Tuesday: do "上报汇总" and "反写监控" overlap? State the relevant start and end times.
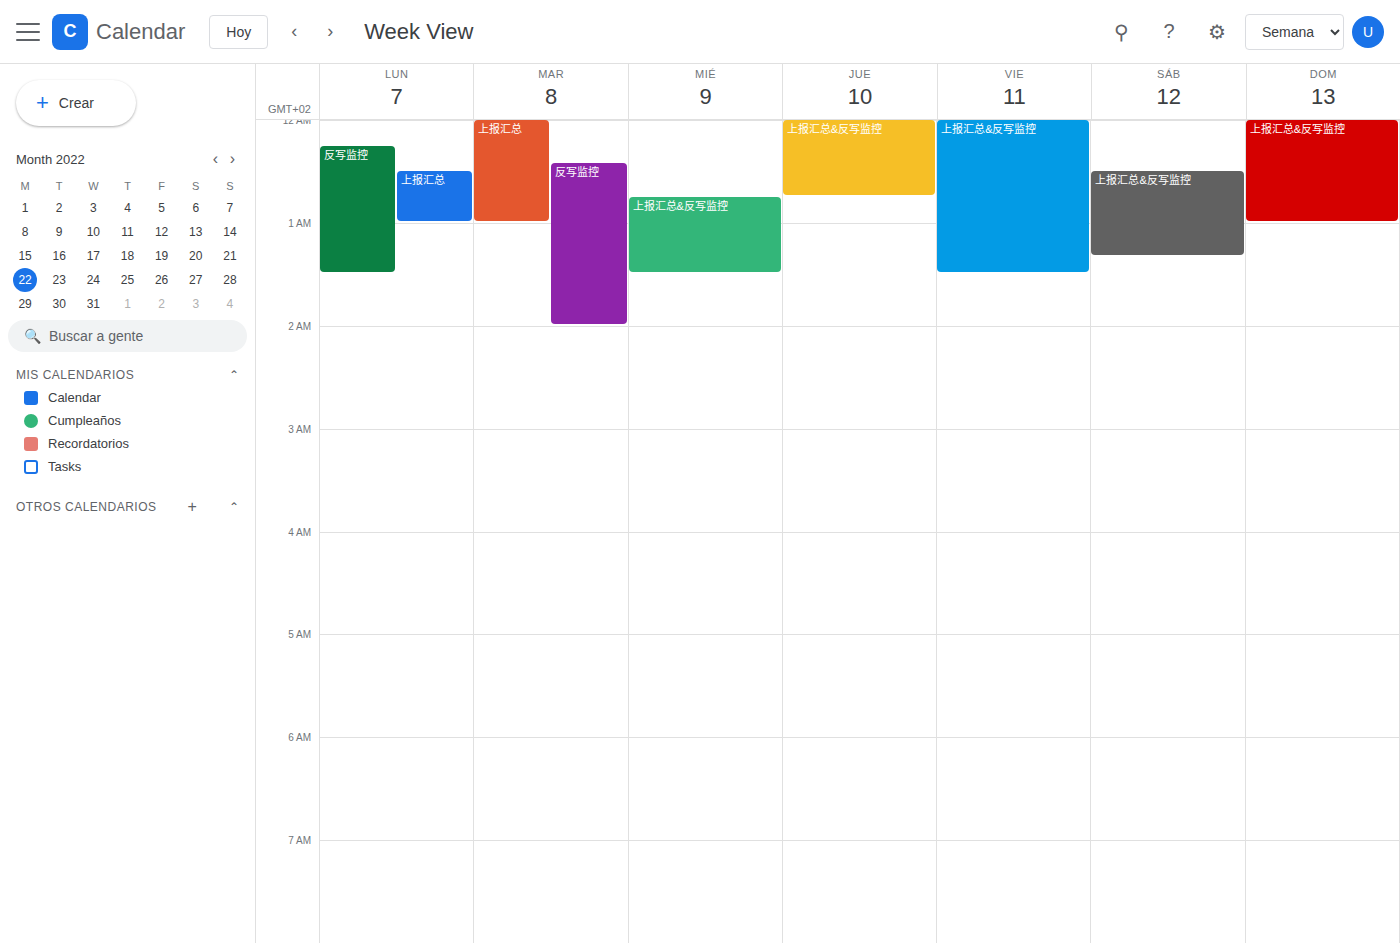
"反写监控" starts at 12:25 AM, before "上报汇总" ends at 1:00 AM -- they overlap.